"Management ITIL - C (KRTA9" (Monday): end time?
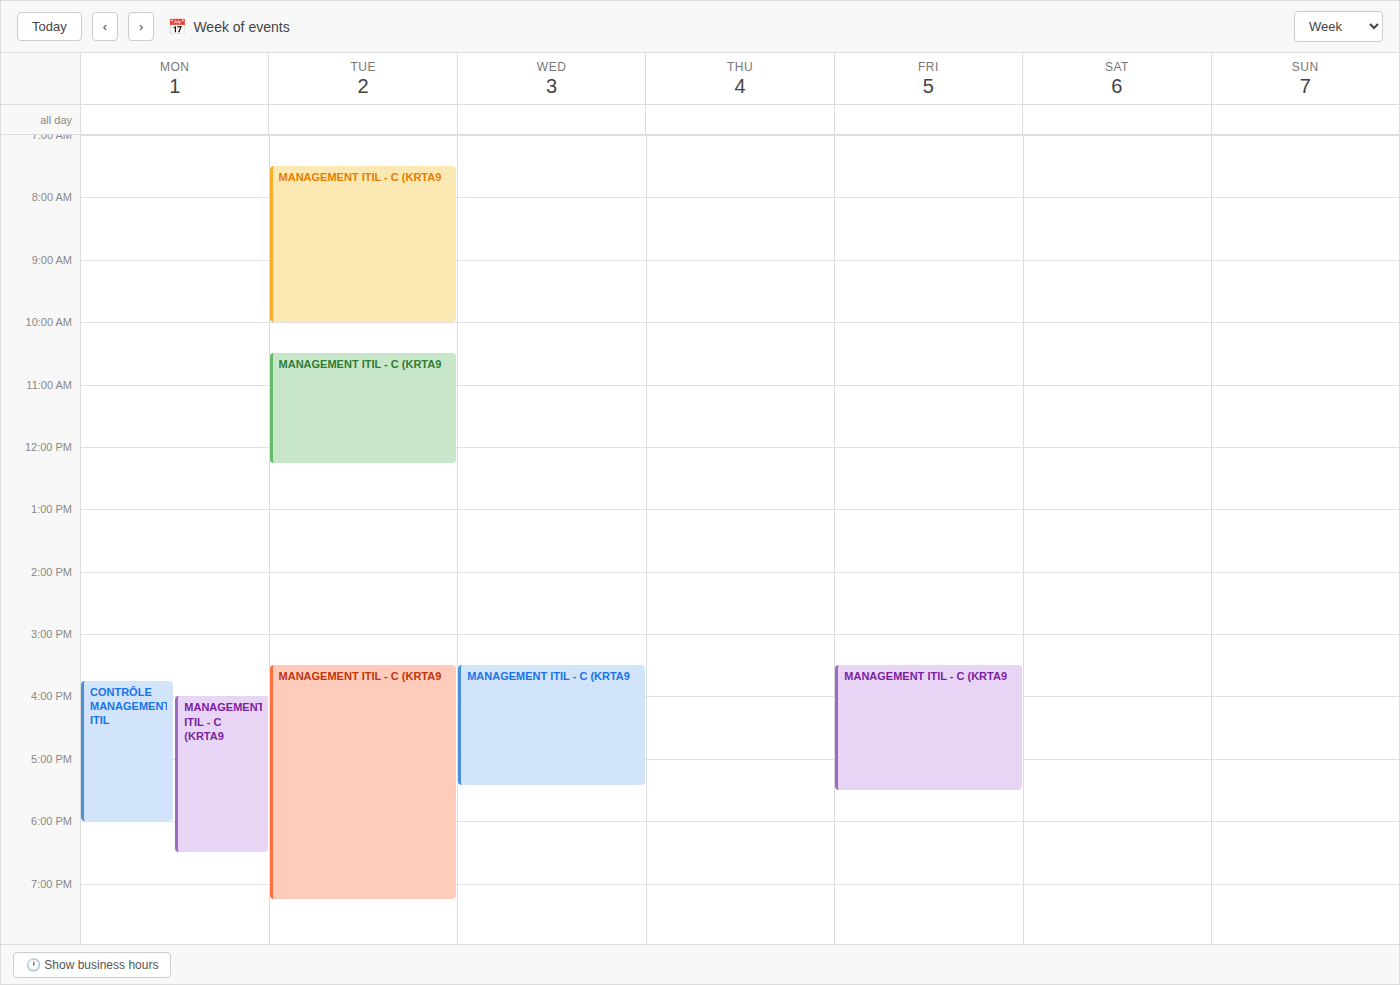
6:30 PM